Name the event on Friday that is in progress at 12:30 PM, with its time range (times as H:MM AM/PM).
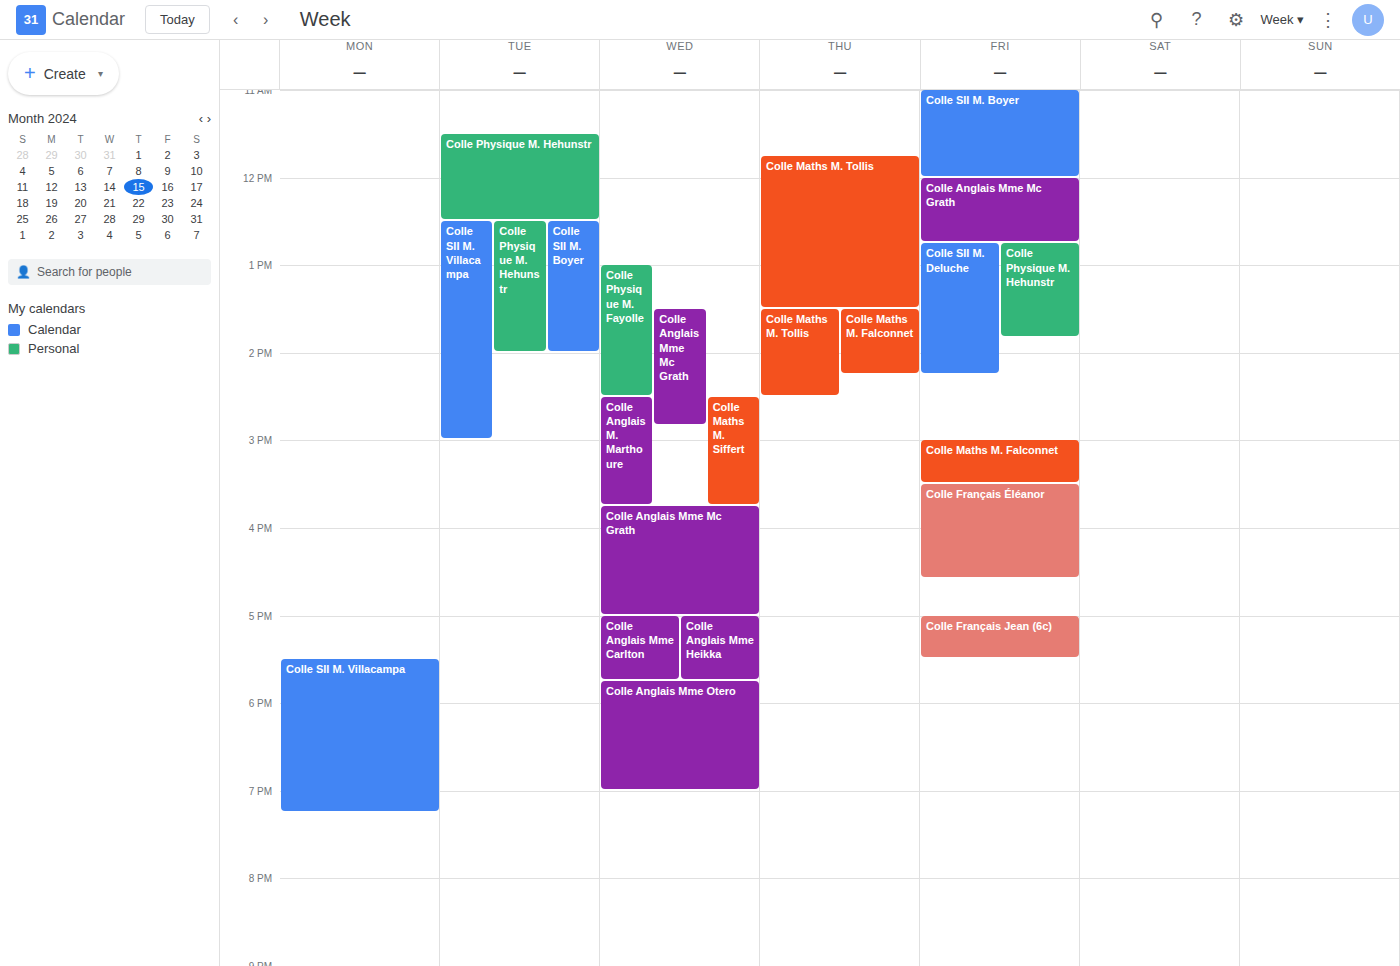
"Colle Anglais Mme Mc Grath", 12:00 PM to 12:45 PM